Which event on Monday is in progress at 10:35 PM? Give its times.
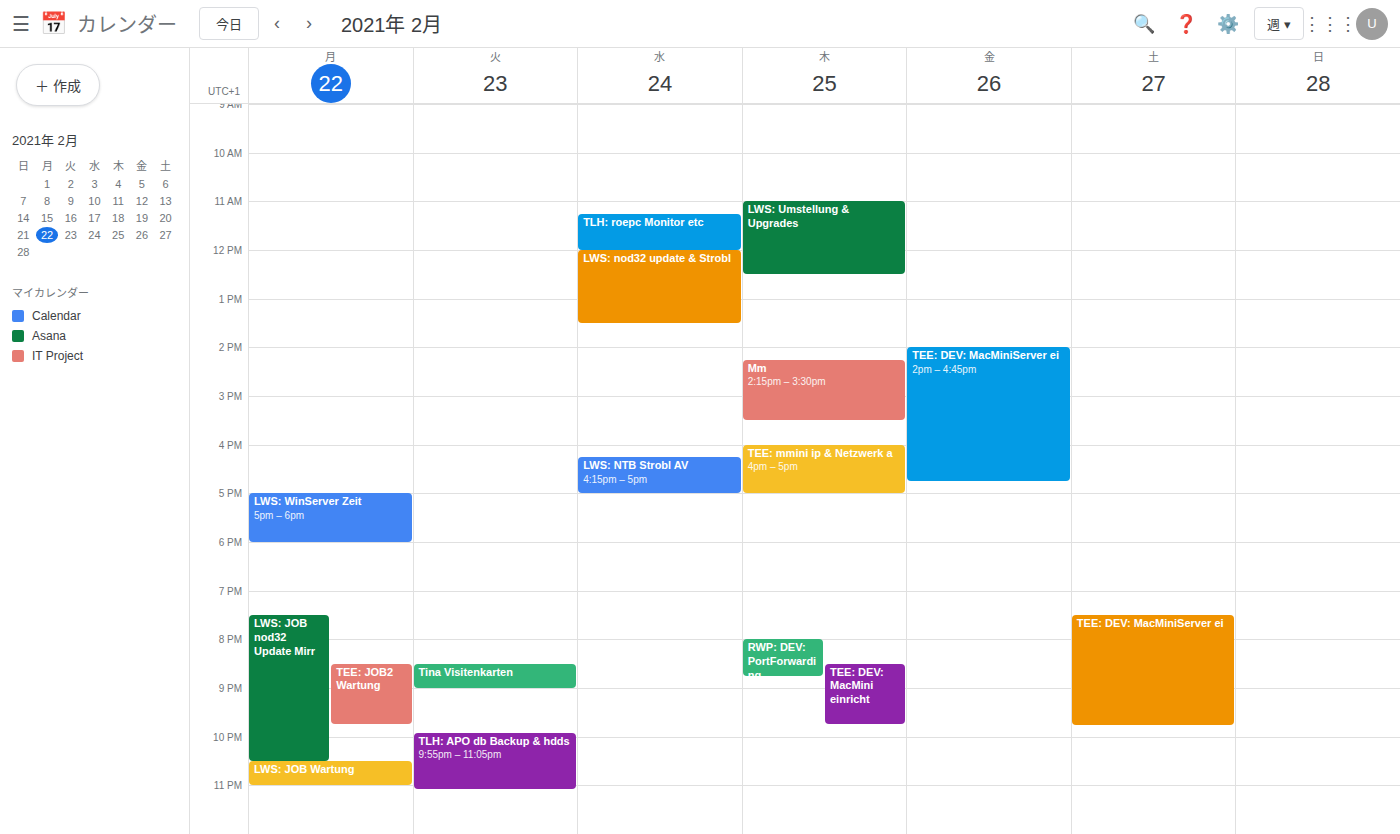
"LWS: JOB Wartung", 10:30 PM to 11:00 PM